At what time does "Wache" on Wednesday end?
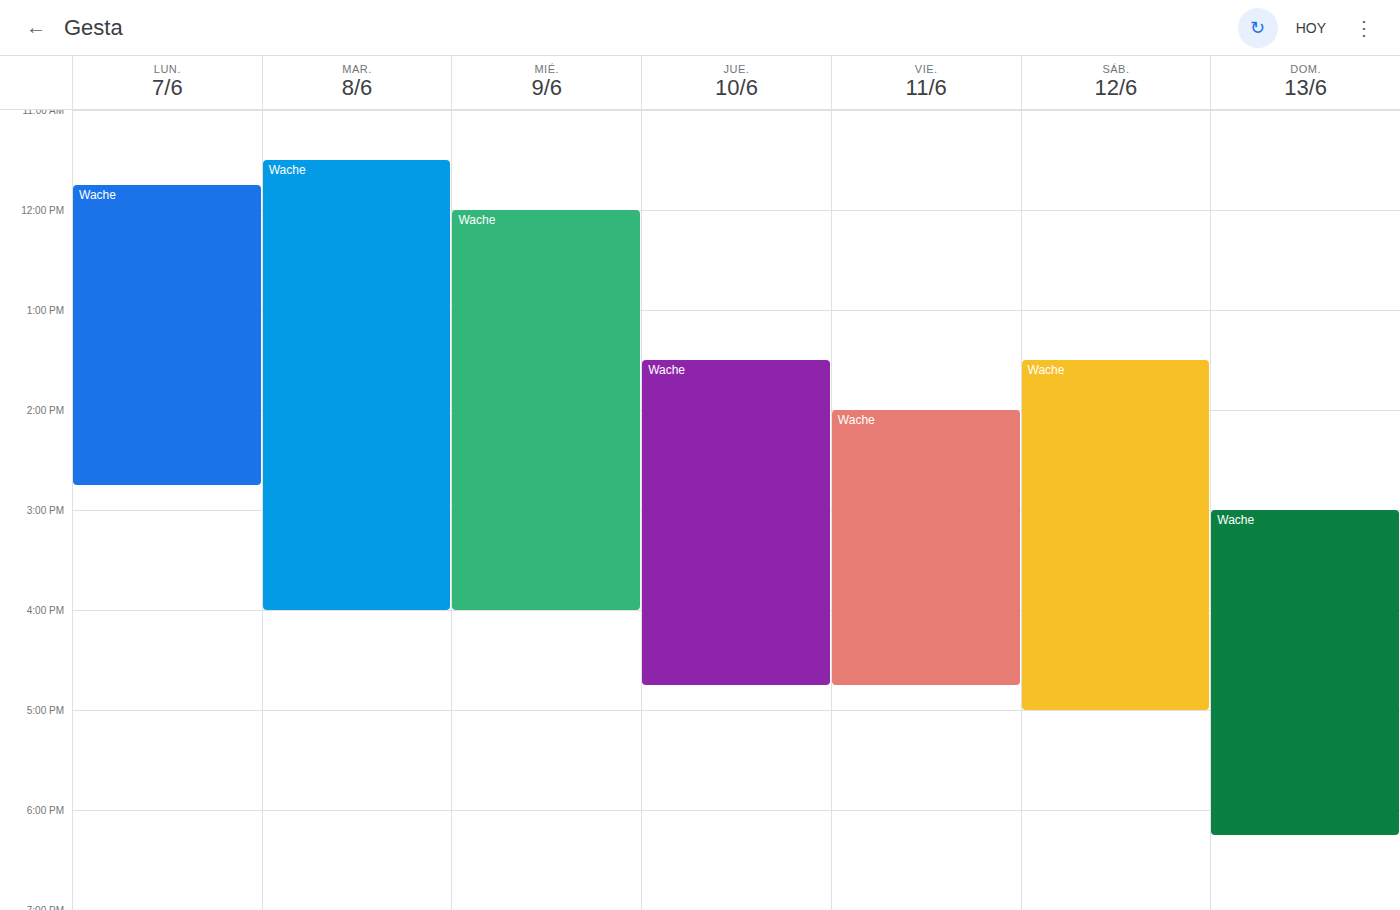
4:00 PM